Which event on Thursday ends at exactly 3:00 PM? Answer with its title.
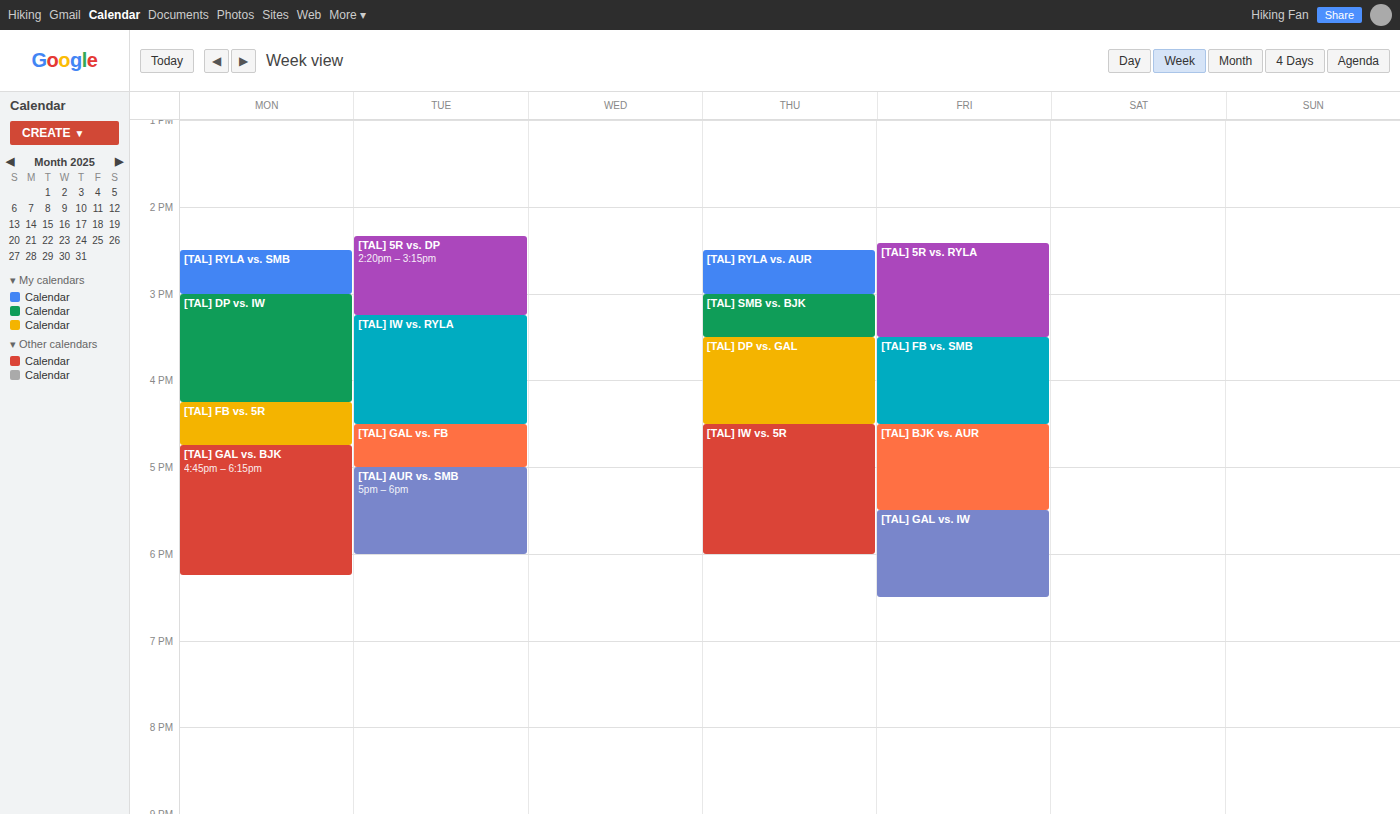
"[TAL] RYLA vs. AUR"